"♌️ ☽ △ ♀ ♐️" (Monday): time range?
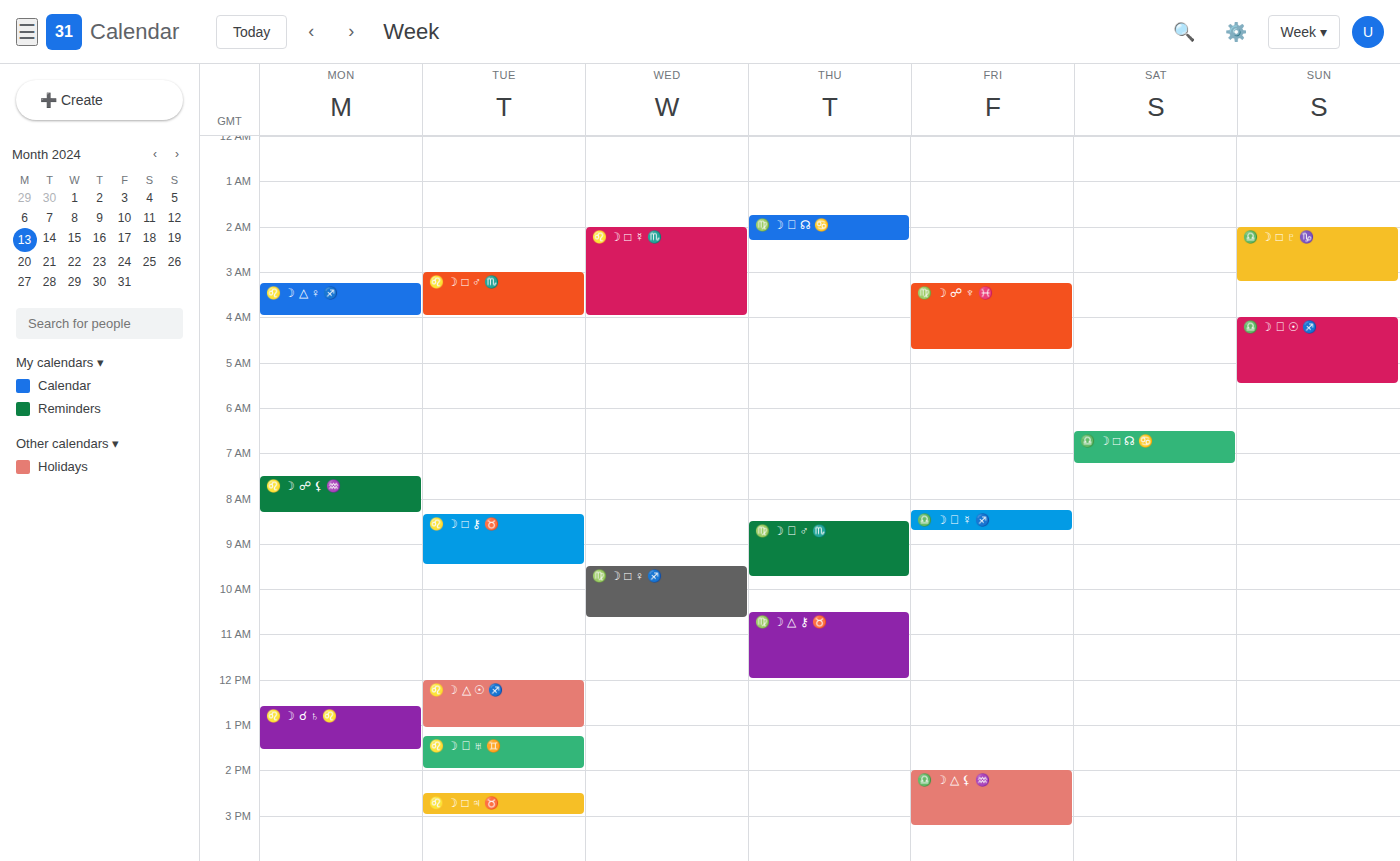
3:15 AM to 4:00 AM